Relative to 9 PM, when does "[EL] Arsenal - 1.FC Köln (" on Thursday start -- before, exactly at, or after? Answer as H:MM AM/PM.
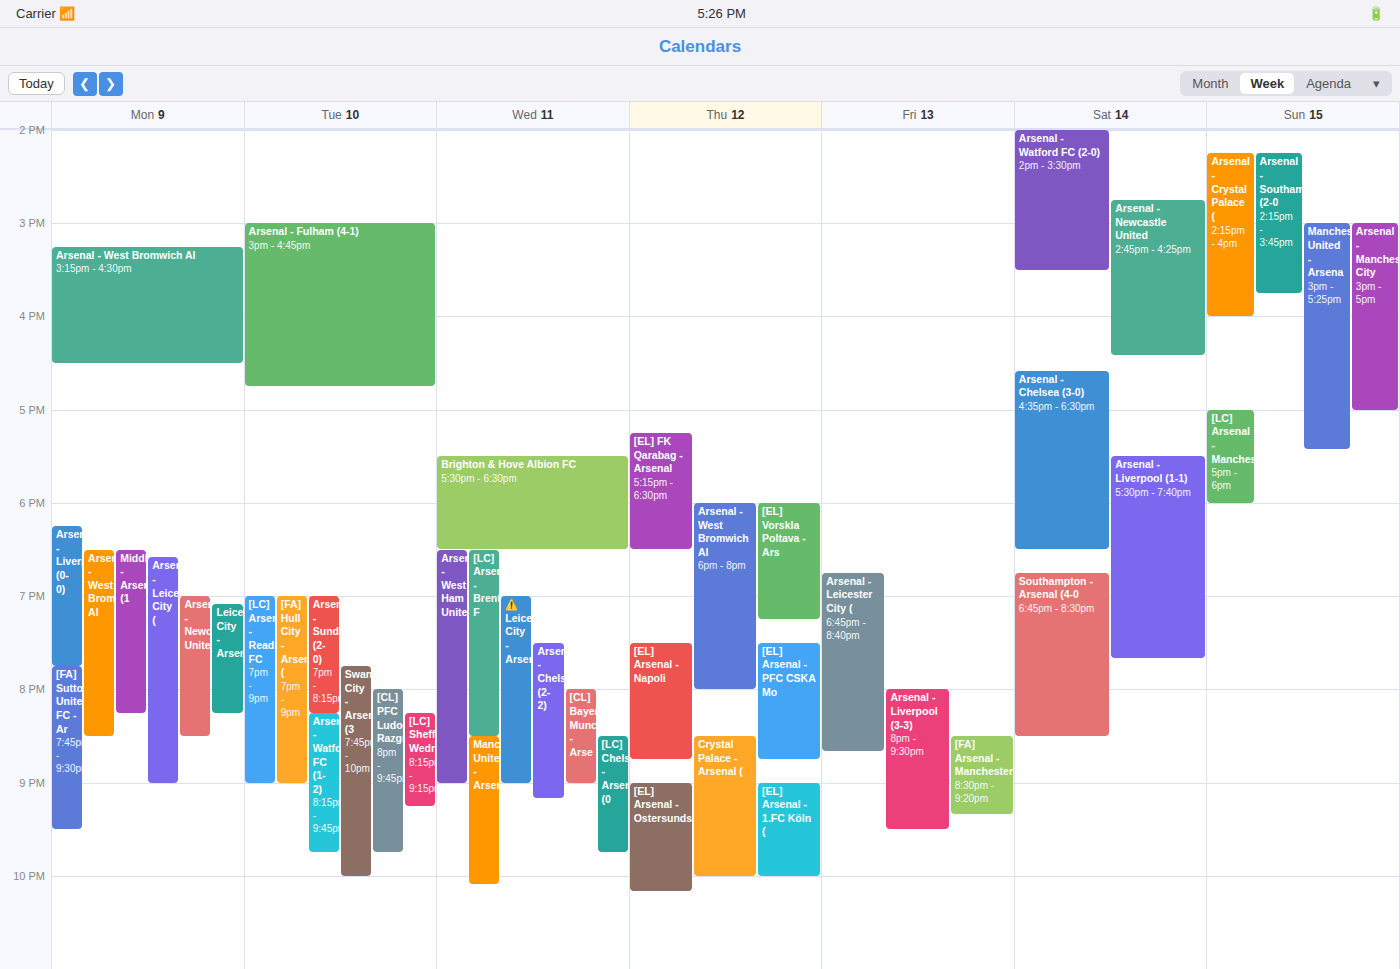
9:00 PM -- exactly at 9 PM, on the 9 PM line.